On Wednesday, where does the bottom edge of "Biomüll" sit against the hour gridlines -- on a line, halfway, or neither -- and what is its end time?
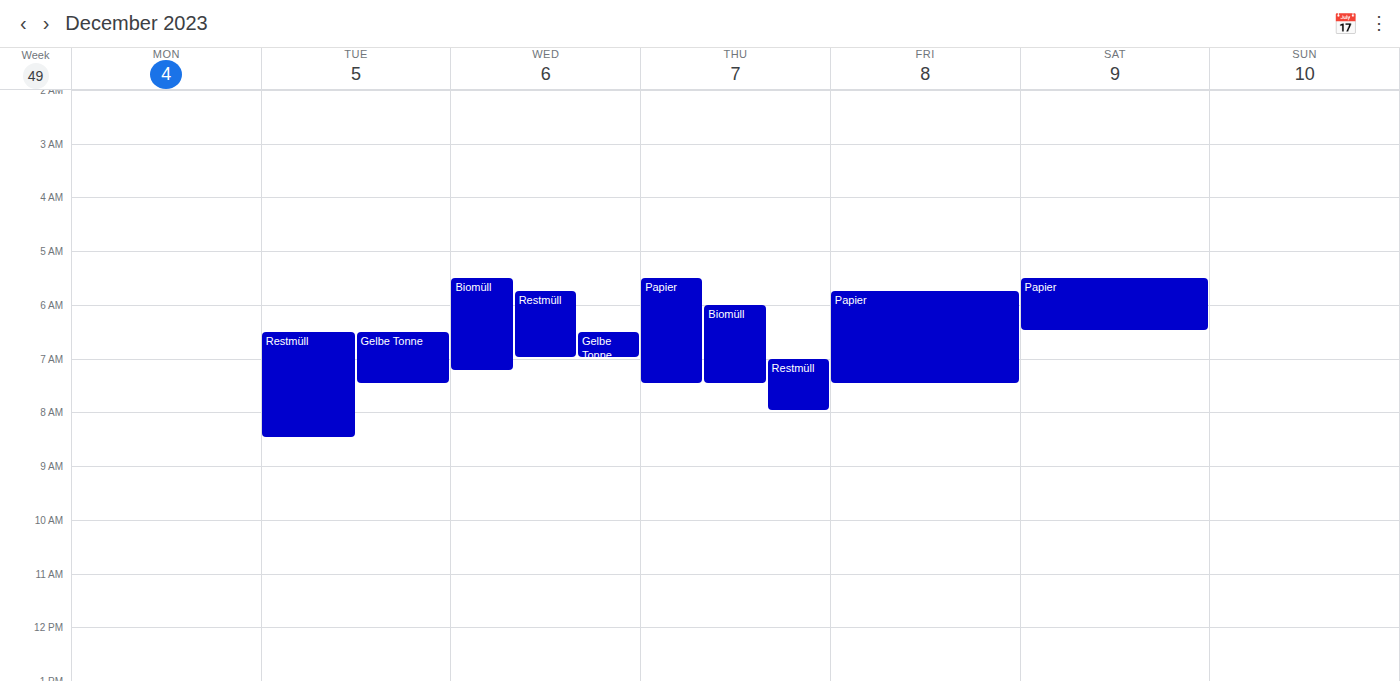
7:15 AM -- neither: a quarter of the way from the 7 AM line to the 8 AM line.